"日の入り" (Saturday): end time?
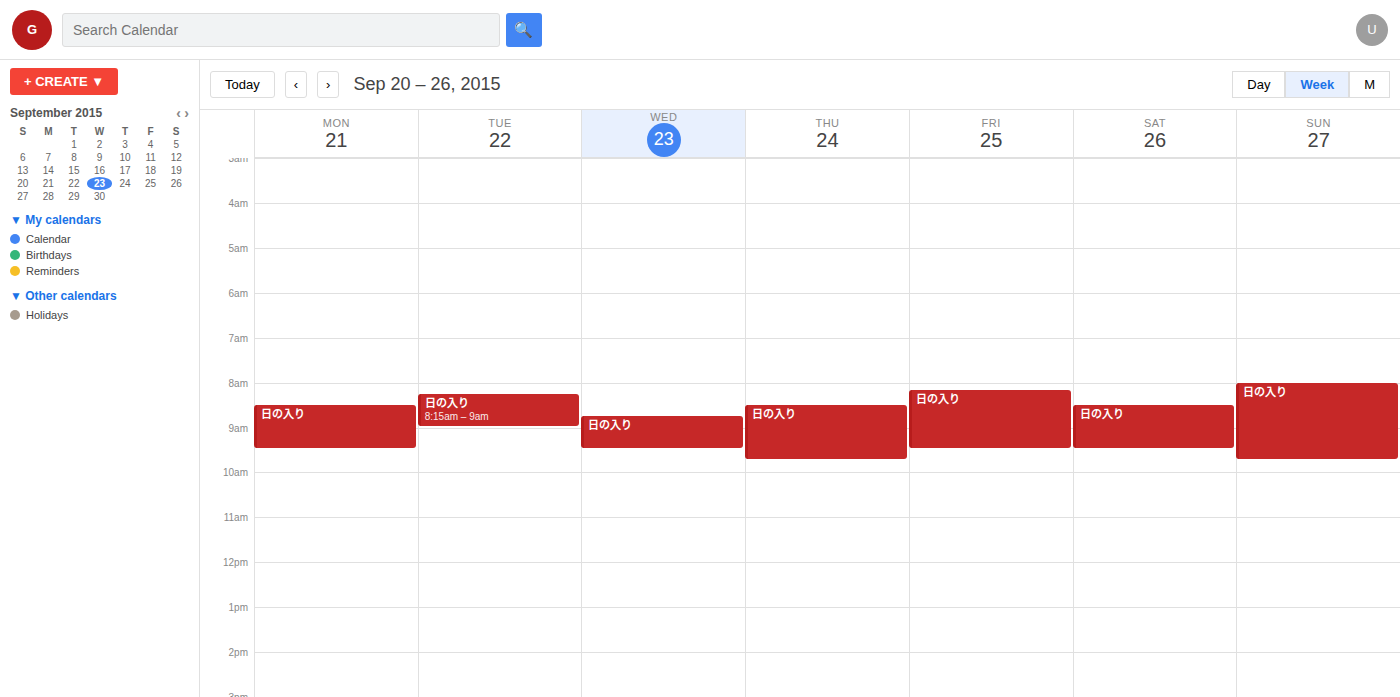
09:30